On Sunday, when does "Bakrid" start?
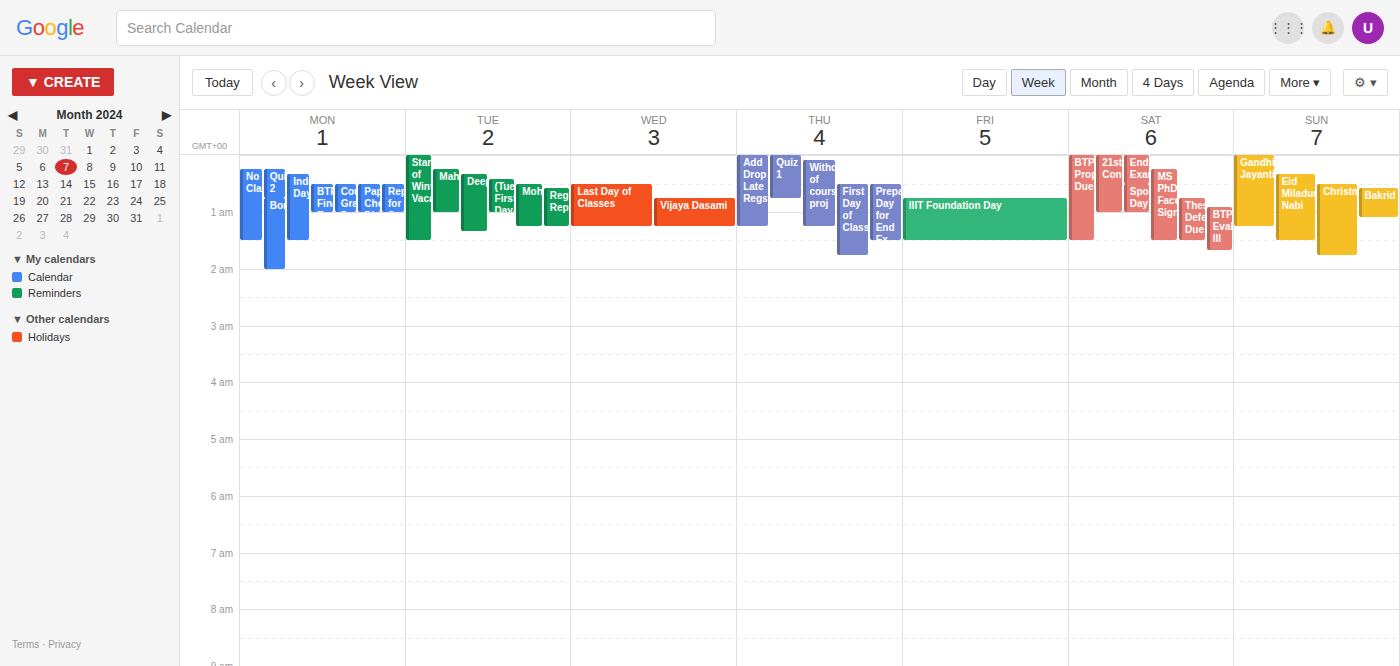
12:35 AM